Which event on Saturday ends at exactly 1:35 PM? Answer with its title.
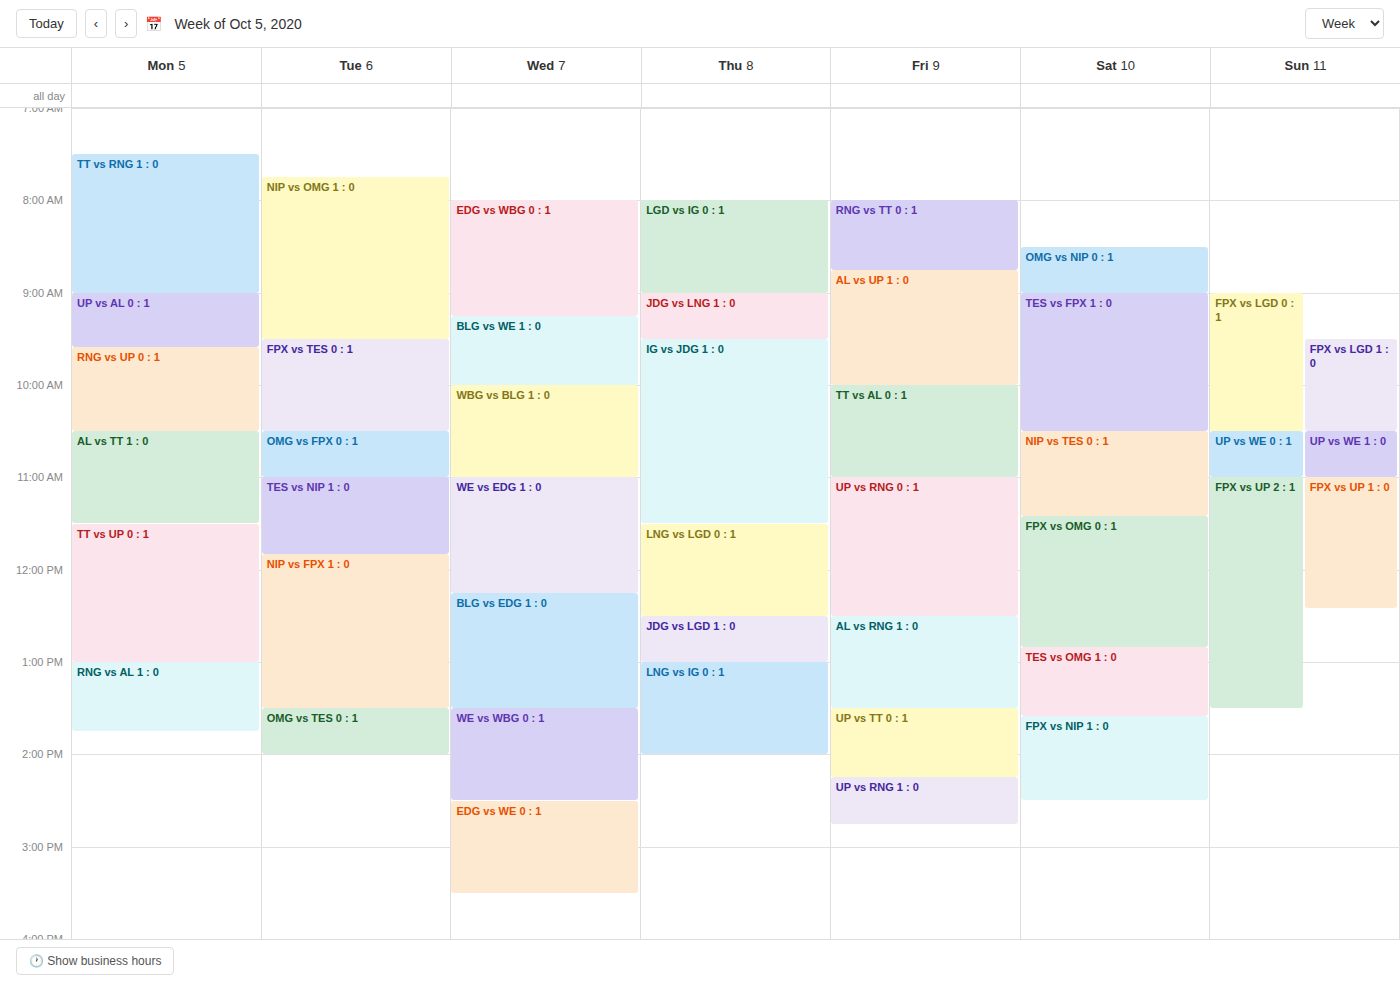
"TES vs OMG 1 : 0"